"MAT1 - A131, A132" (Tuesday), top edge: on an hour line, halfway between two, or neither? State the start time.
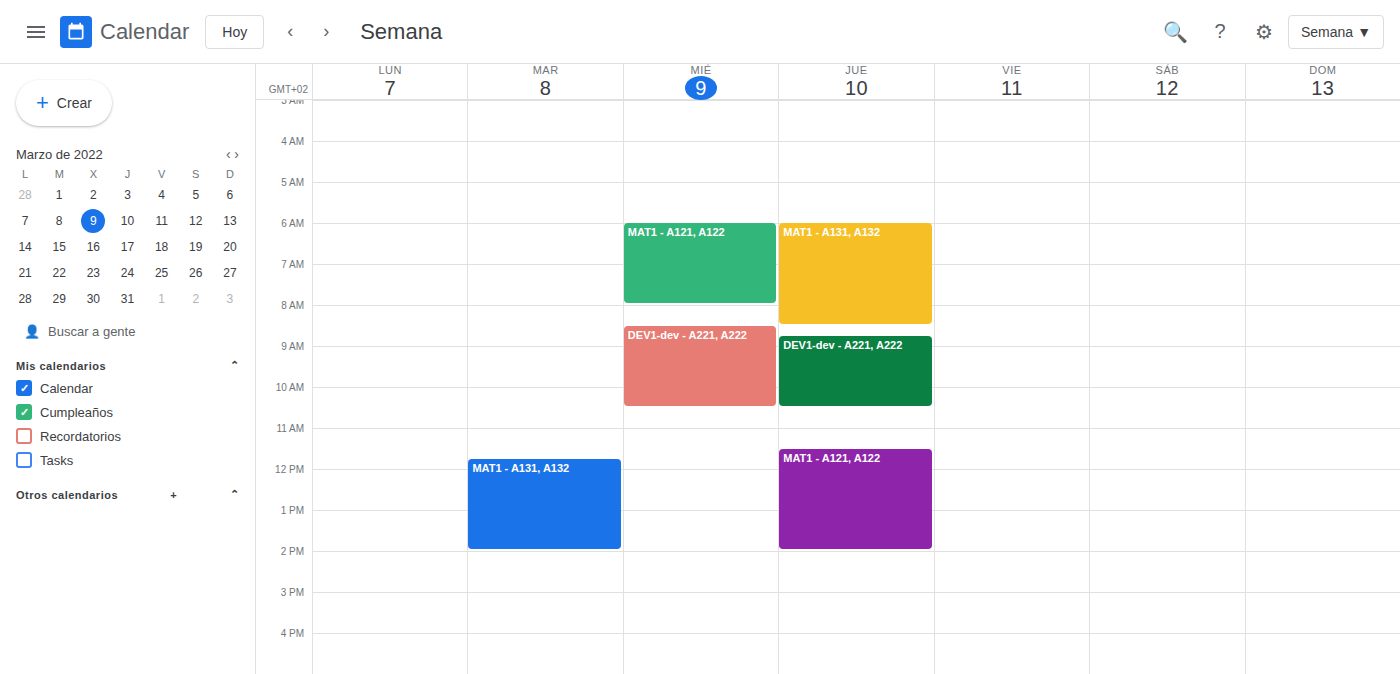
11:45 -- neither: three quarters of the way from the 11:00 line to the 12:00 line.